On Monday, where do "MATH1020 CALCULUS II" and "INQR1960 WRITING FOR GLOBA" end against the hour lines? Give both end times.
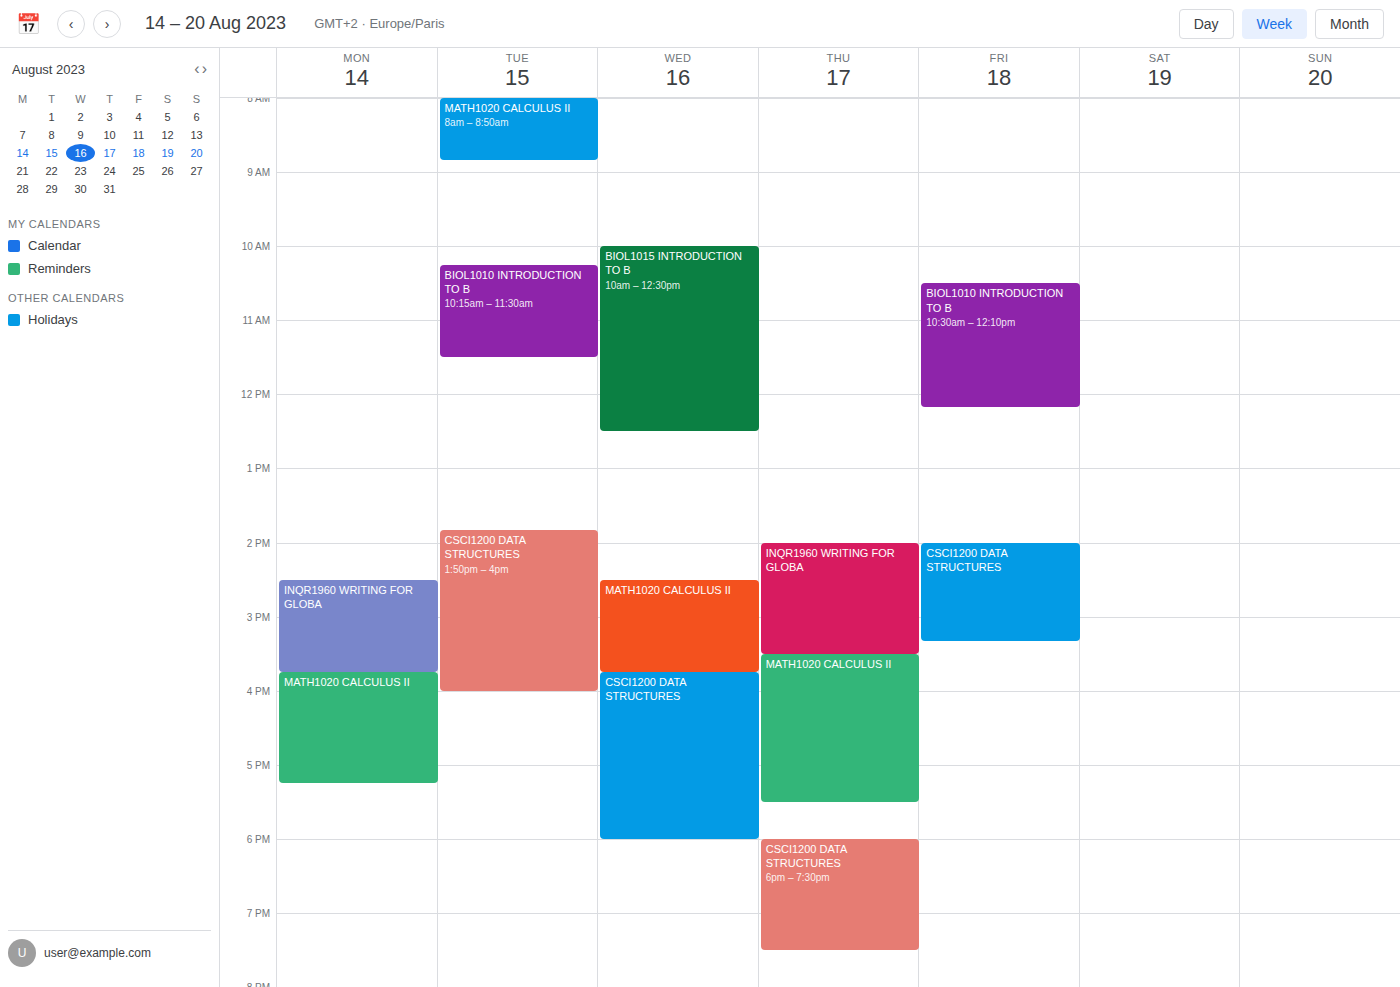
"MATH1020 CALCULUS II": 5:15 PM, neither: a quarter of the way from the 5 PM line to the 6 PM line. "INQR1960 WRITING FOR GLOBA": 3:45 PM, neither: three quarters of the way from the 3 PM line to the 4 PM line.